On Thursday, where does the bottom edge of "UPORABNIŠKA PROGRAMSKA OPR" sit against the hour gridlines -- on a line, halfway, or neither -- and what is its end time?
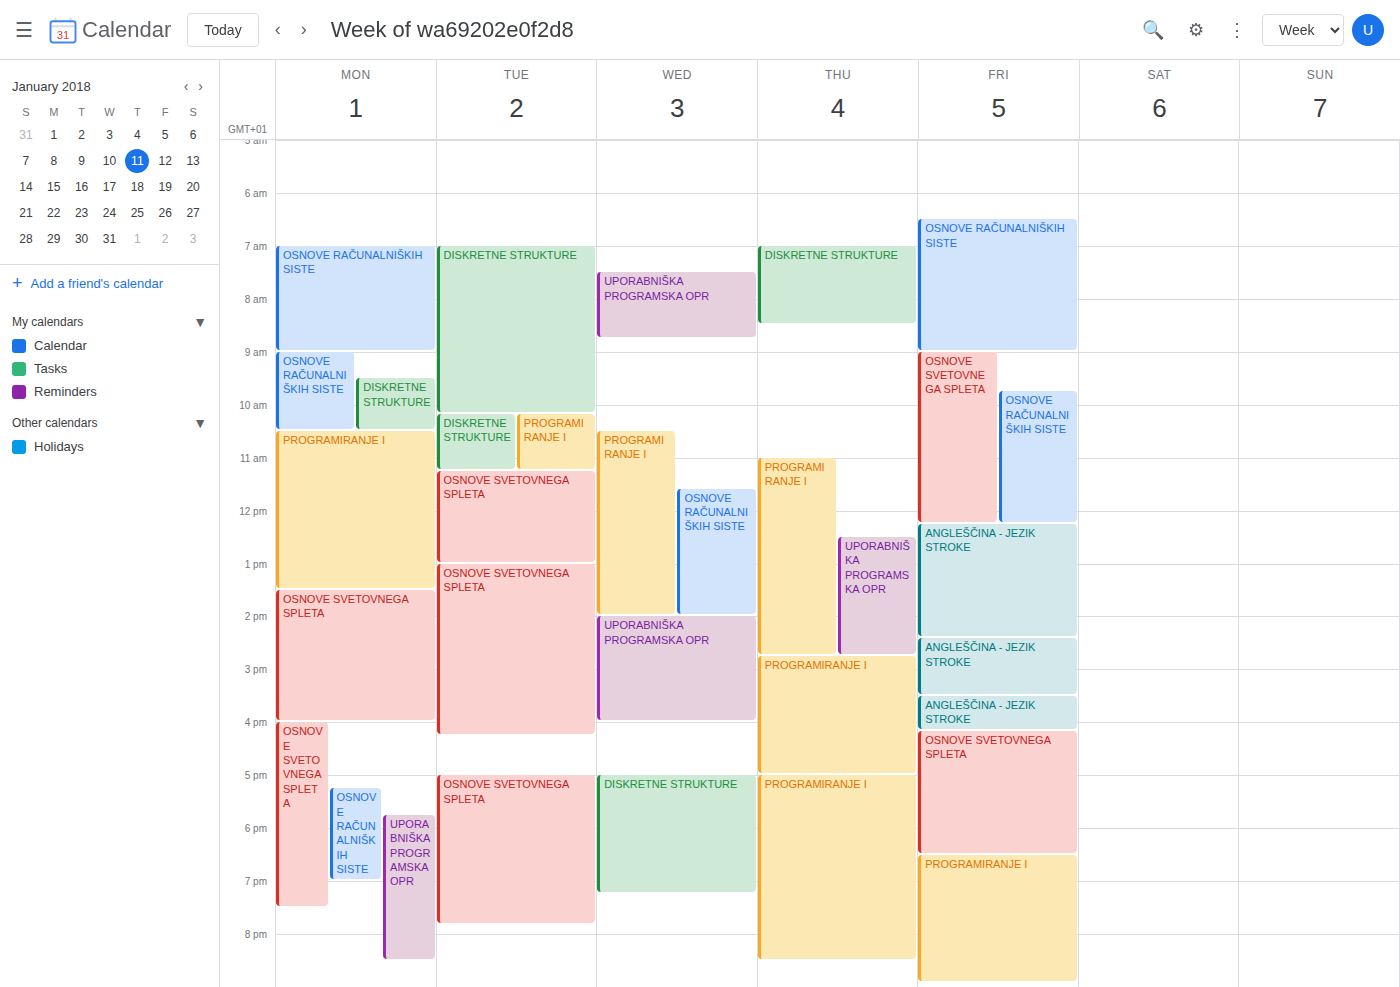
14:45 -- neither: three quarters of the way from the 14:00 line to the 15:00 line.